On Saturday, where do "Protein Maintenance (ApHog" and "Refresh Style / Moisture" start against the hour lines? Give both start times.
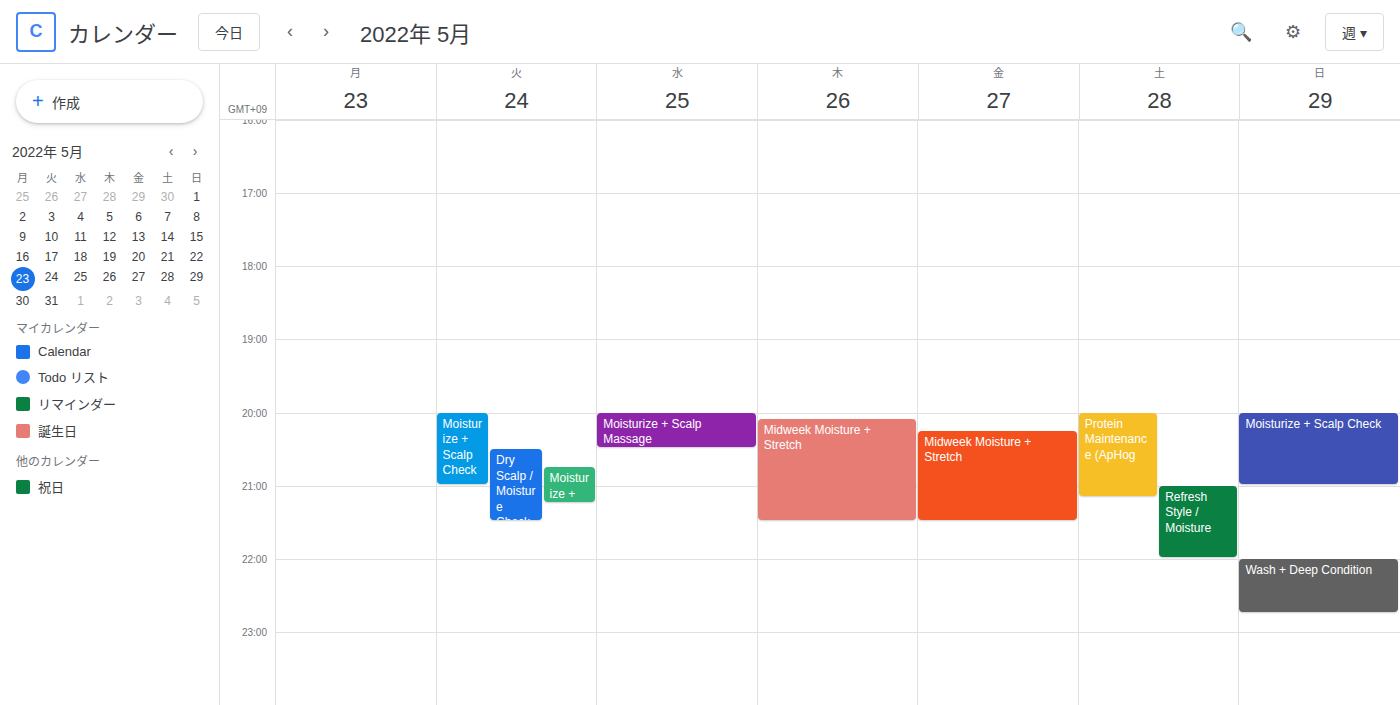
"Protein Maintenance (ApHog": 8:00 PM, exactly on the 8 PM line. "Refresh Style / Moisture": 9:00 PM, exactly on the 9 PM line.